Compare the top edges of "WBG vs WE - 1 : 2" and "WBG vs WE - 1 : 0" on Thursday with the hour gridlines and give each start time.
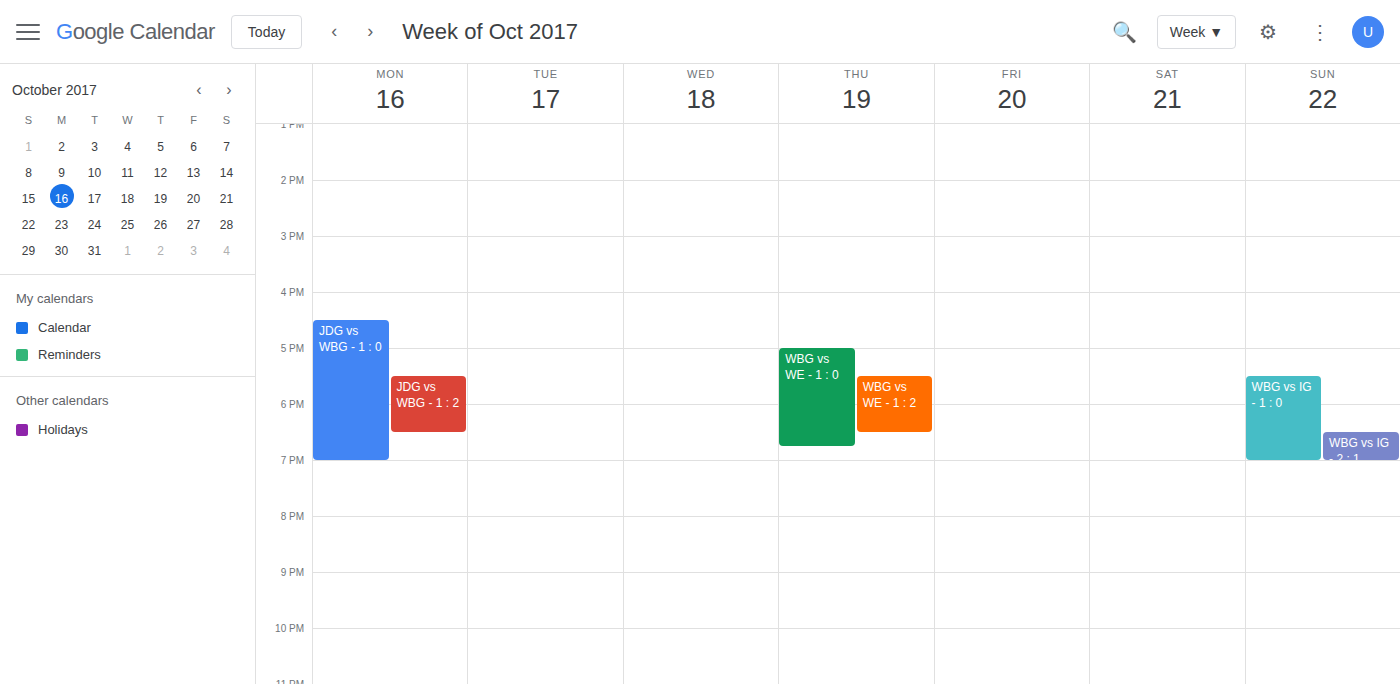
"WBG vs WE - 1 : 2": 5:30 PM, halfway between the 5 PM and 6 PM lines. "WBG vs WE - 1 : 0": 5:00 PM, exactly on the 5 PM line.